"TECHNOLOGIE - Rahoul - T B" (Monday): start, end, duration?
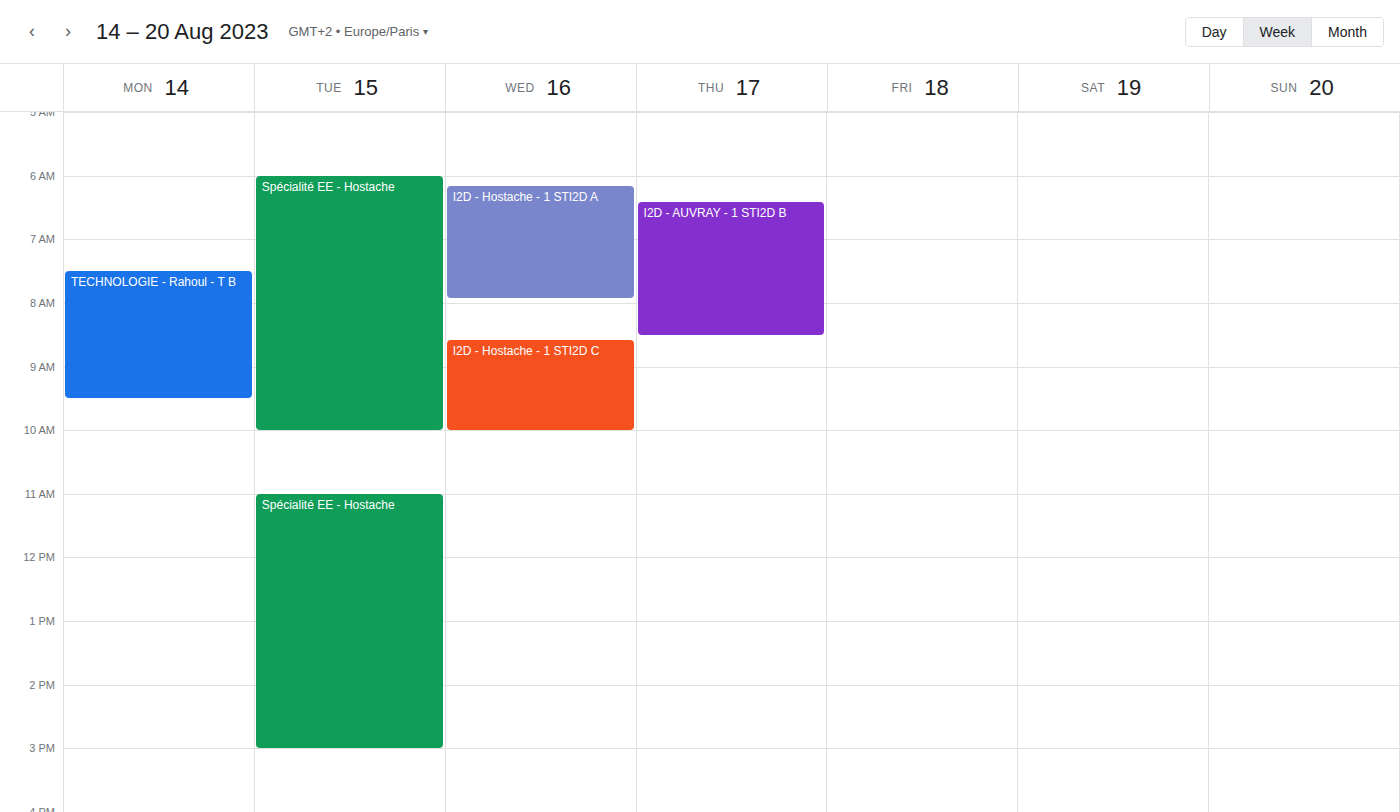
07:30 to 09:30, 2 hours